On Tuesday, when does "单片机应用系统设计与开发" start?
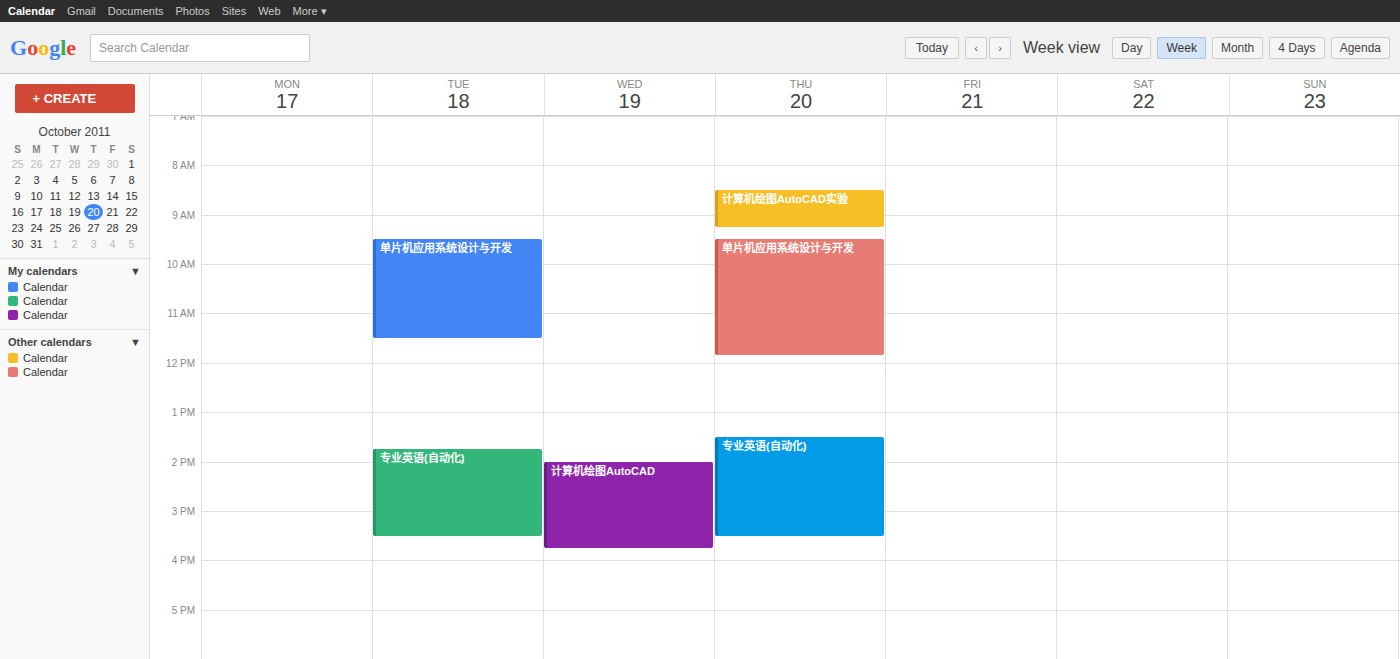
9:30 AM